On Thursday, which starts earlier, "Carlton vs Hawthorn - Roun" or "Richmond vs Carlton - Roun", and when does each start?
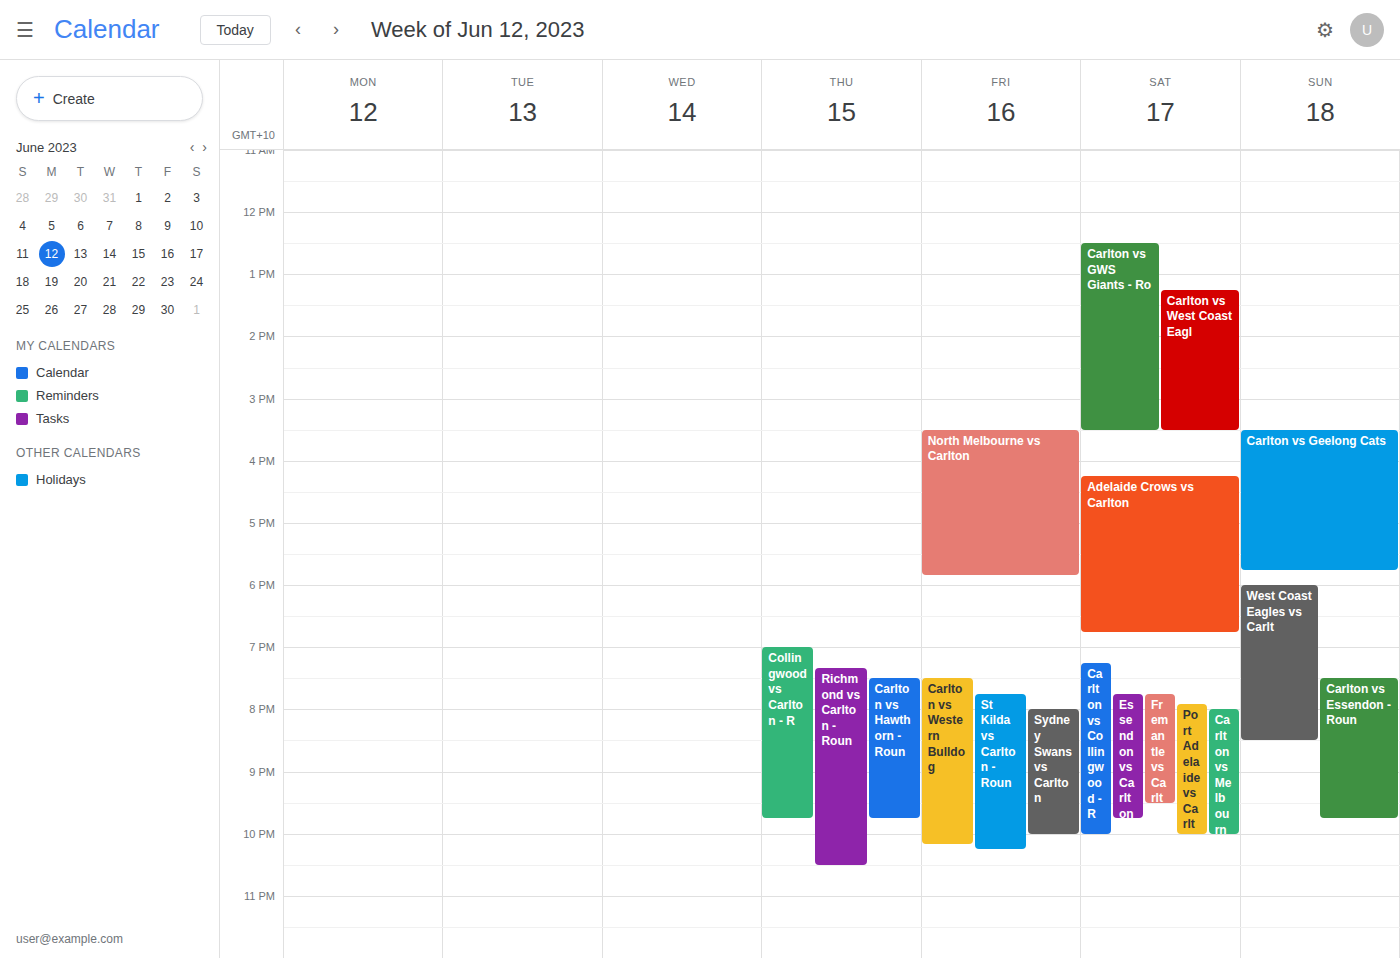
"Richmond vs Carlton - Roun" 19:20; "Carlton vs Hawthorn - Roun" 19:30.